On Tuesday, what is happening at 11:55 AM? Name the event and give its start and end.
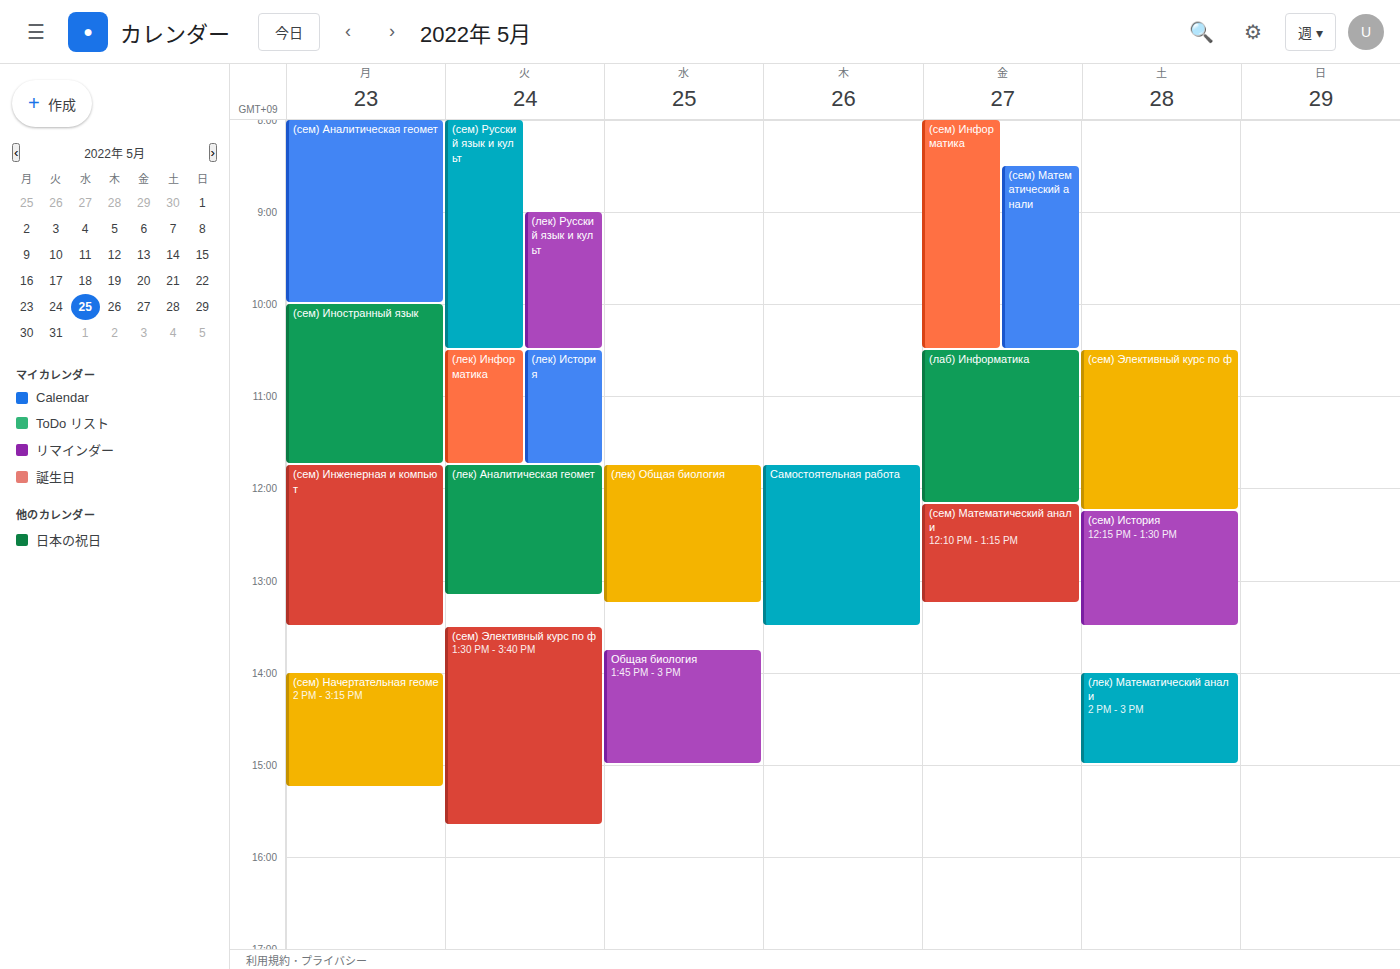
"(лек) Аналитическая геомет", 11:45 AM to 1:10 PM